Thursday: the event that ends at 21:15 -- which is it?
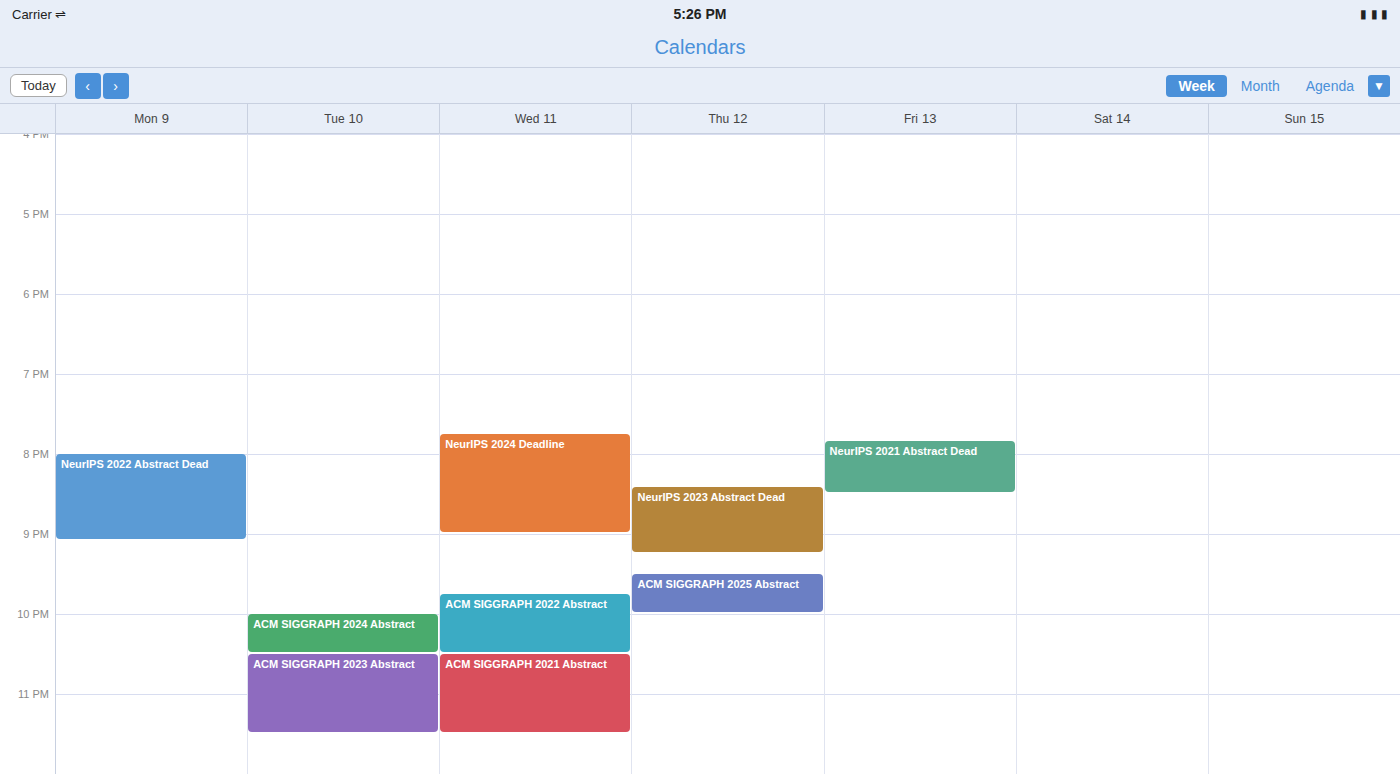
"NeurIPS 2023 Abstract Dead"